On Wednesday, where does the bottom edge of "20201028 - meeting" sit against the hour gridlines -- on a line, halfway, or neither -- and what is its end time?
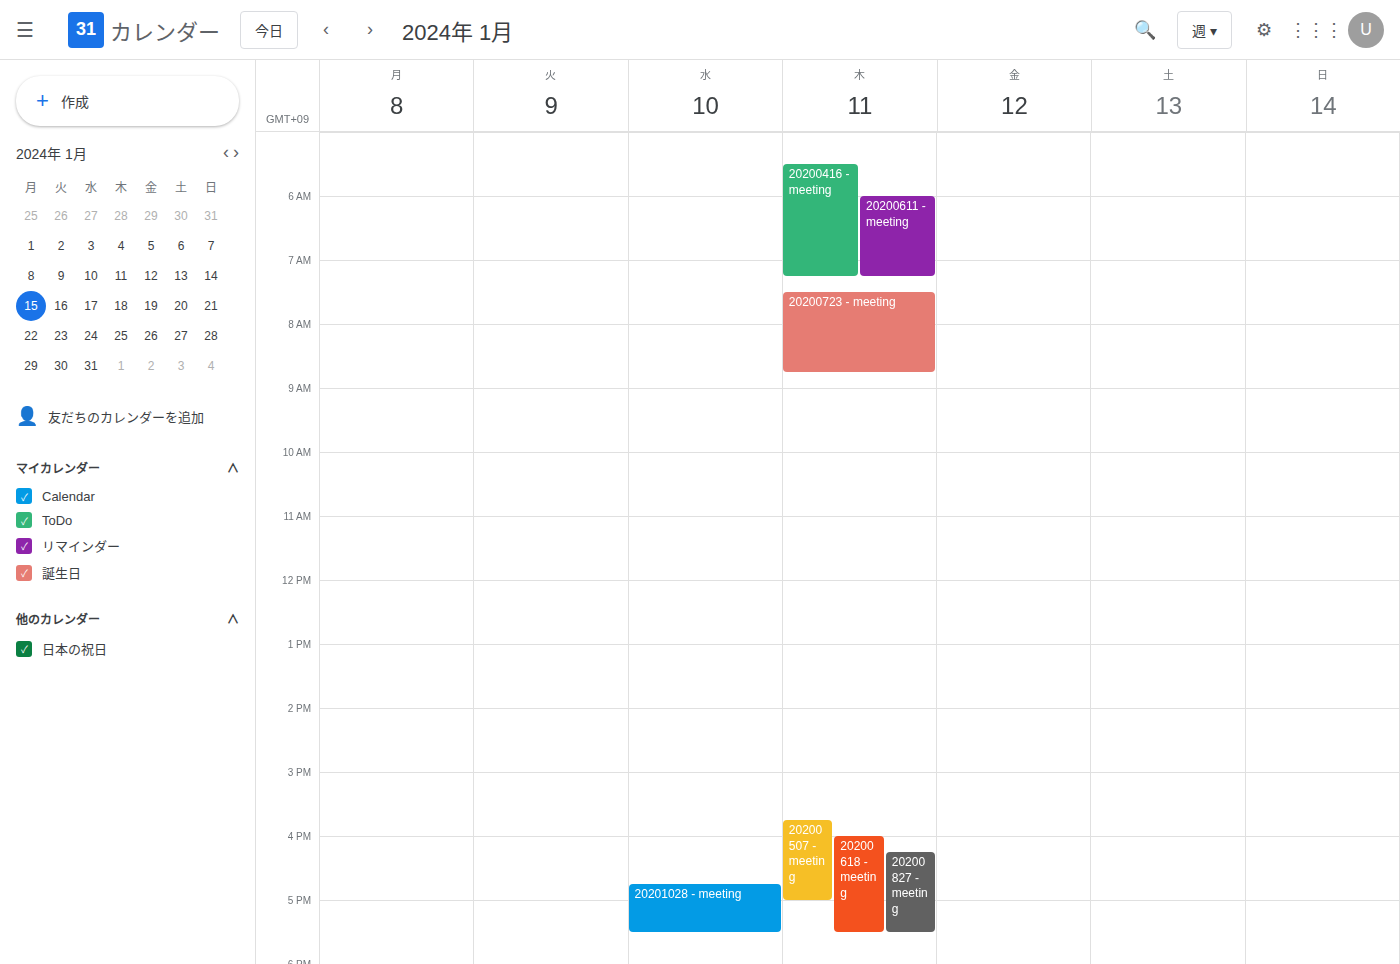
5:30 PM -- halfway between the 5 PM and 6 PM lines.